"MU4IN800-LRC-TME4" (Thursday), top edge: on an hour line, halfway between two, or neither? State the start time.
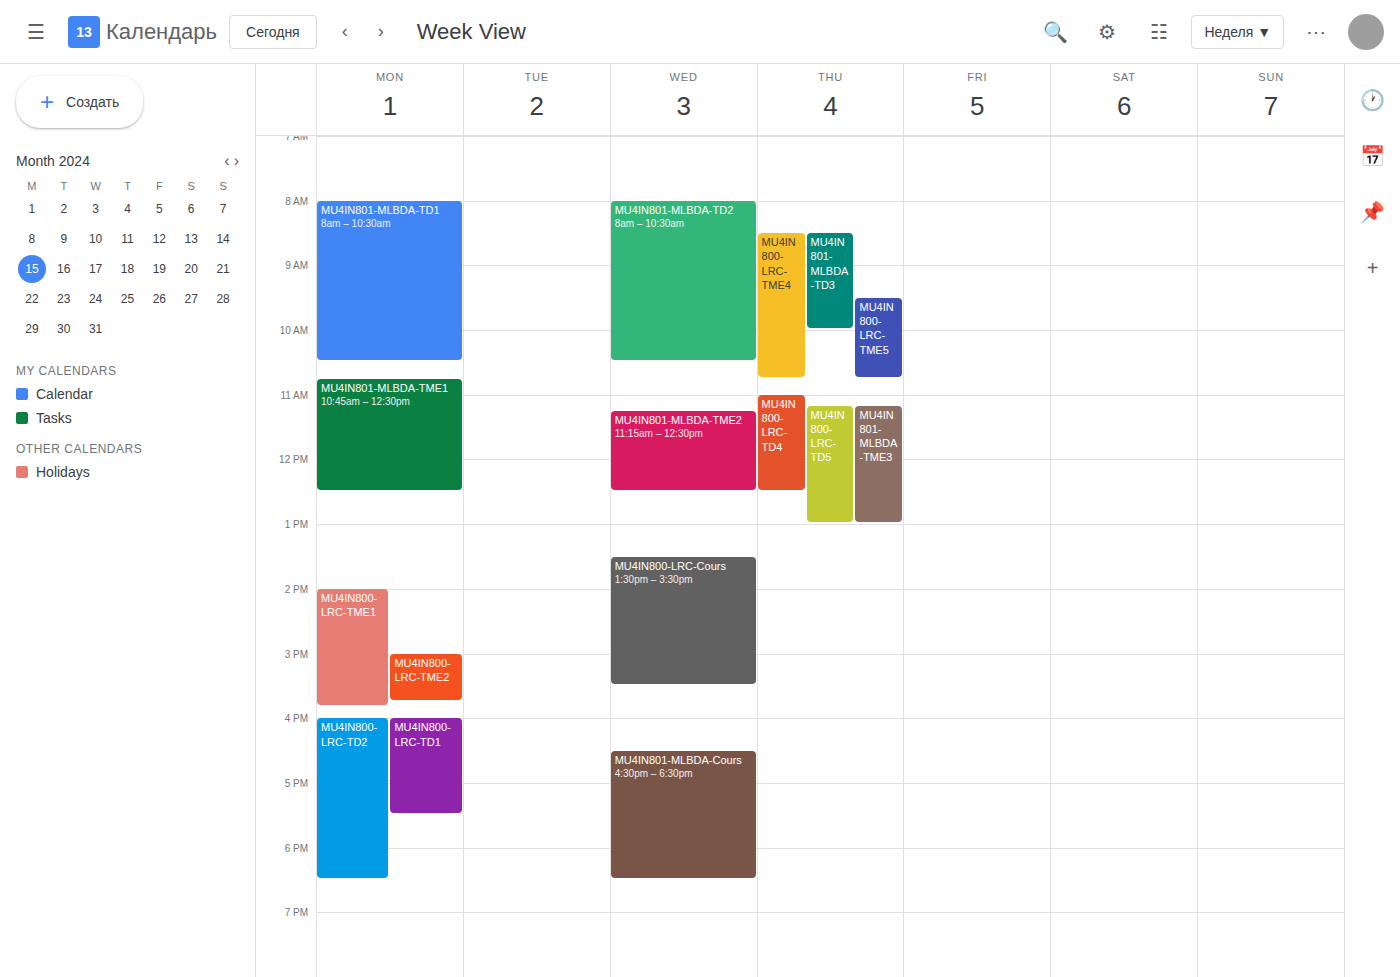
8:30 AM -- halfway between the 8 AM and 9 AM lines.